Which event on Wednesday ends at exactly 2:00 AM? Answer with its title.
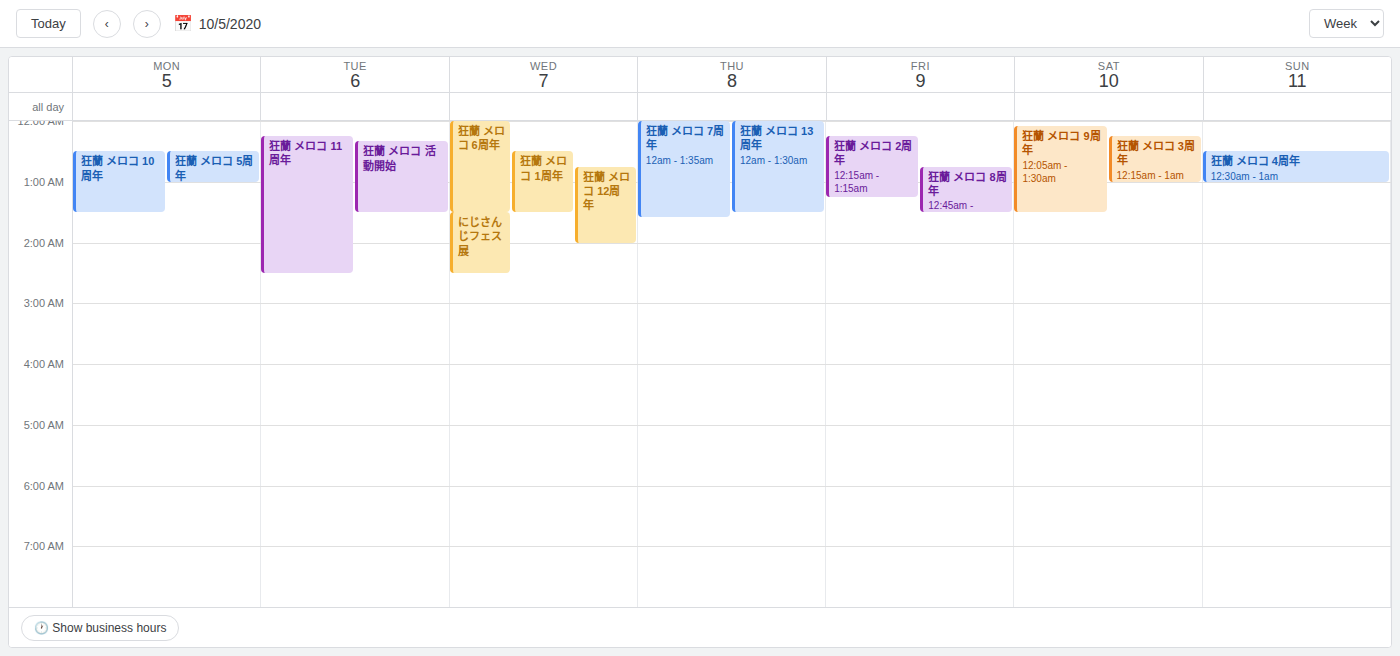
"狂蘭 メロコ 12周年"